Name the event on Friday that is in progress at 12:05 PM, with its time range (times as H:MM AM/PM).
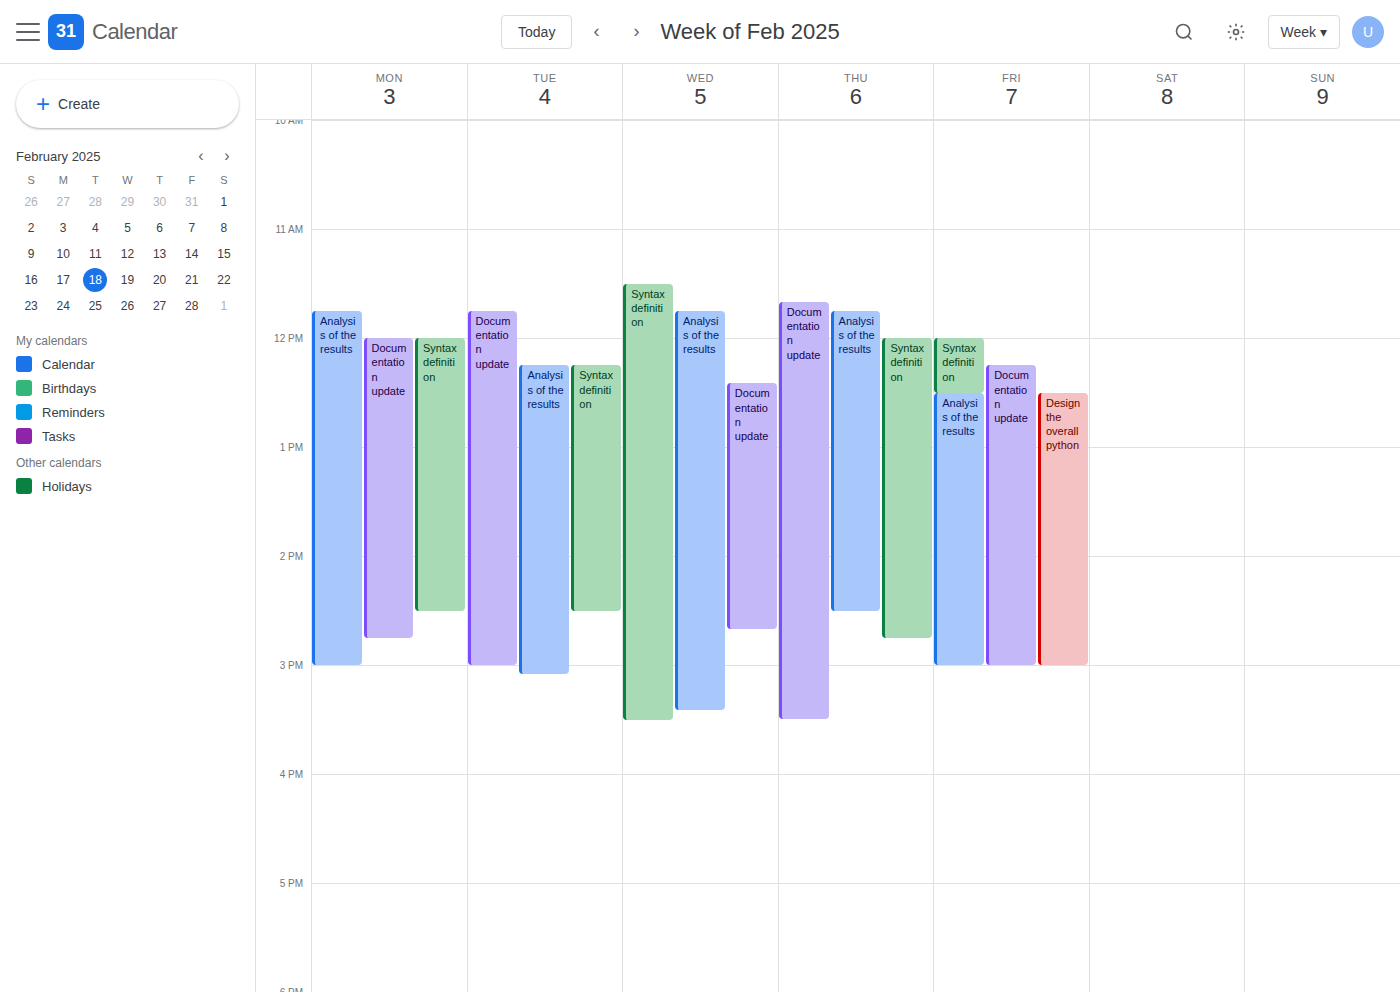
"Syntax definition", 12:00 PM to 12:30 PM